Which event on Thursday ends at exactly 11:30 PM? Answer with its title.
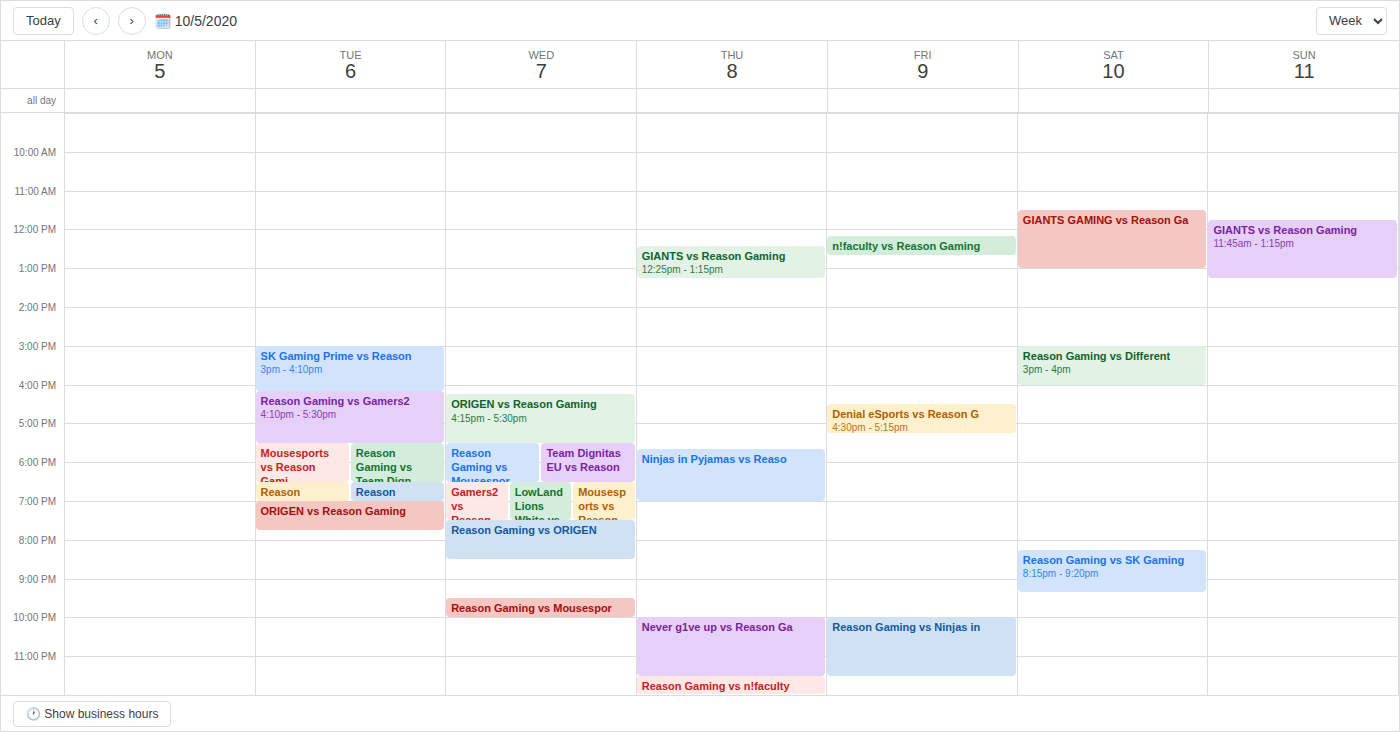
"Never g1ve up vs Reason Ga"